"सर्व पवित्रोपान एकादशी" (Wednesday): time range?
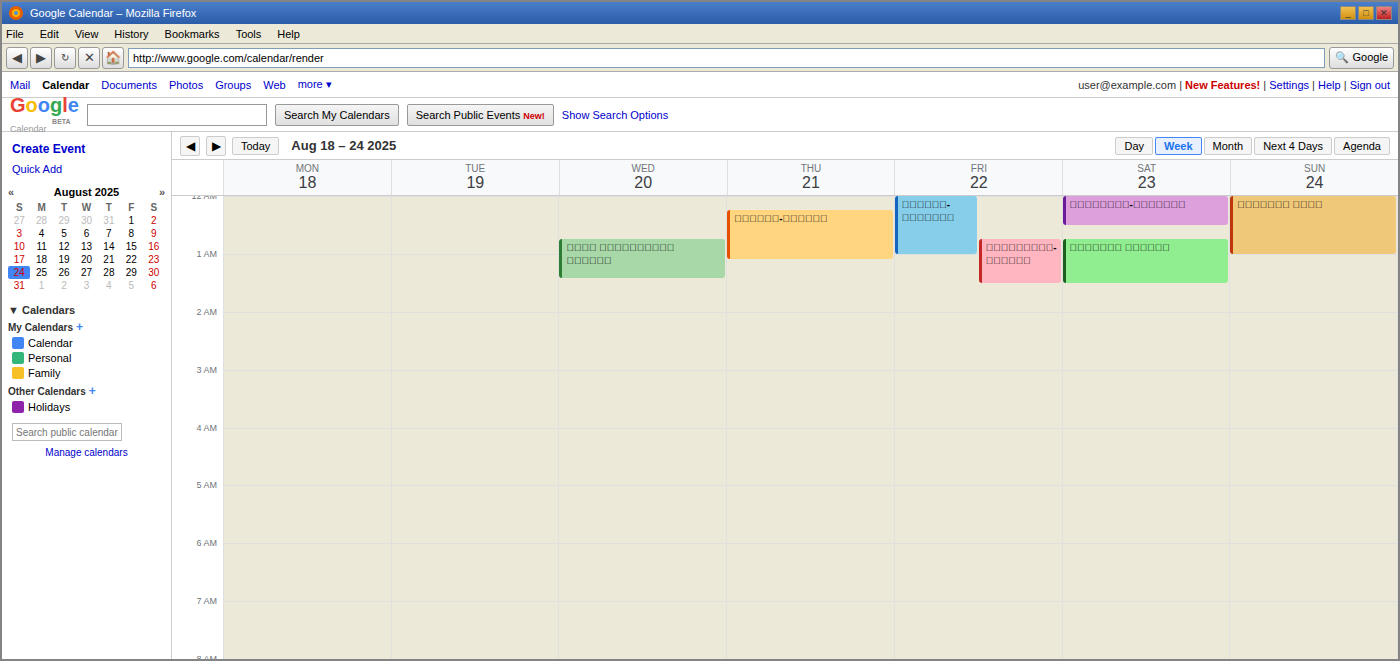
12:45 AM to 1:25 AM